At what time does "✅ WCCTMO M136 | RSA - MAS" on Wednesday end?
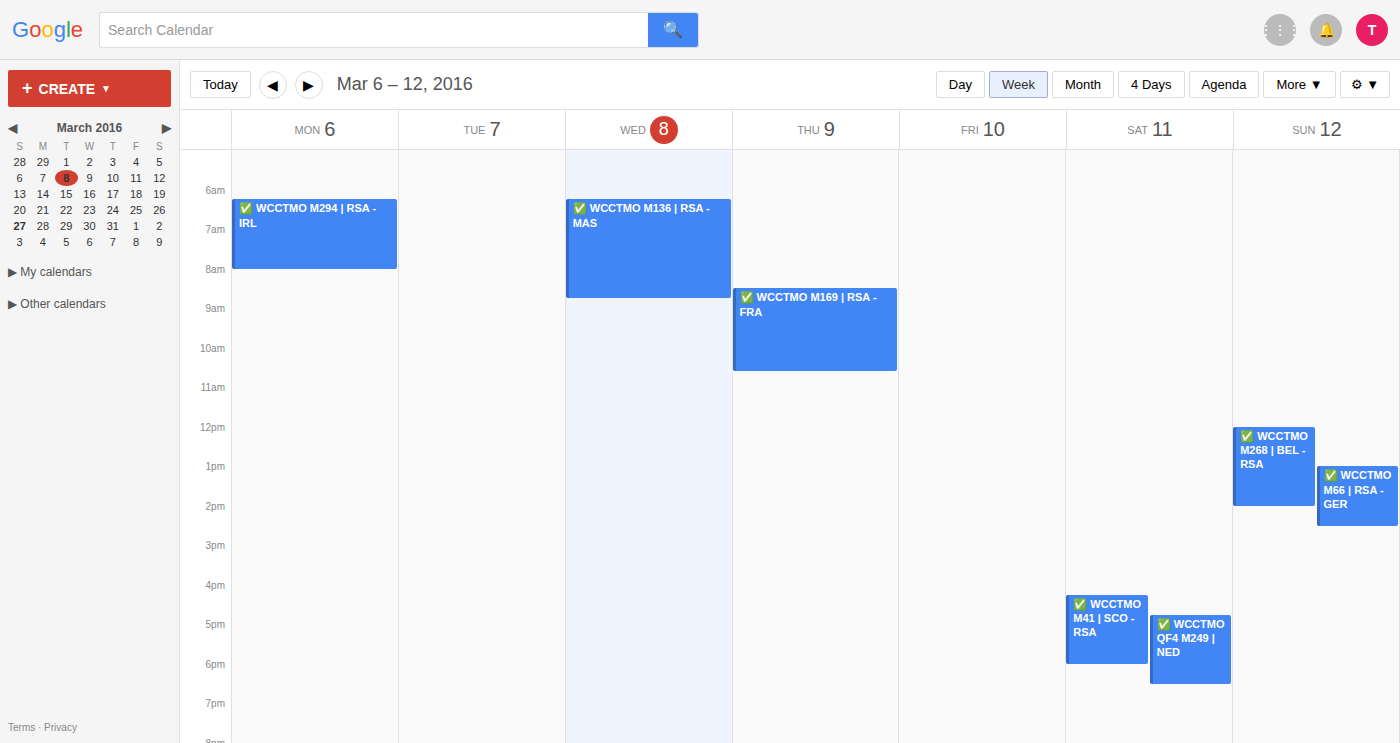
08:45